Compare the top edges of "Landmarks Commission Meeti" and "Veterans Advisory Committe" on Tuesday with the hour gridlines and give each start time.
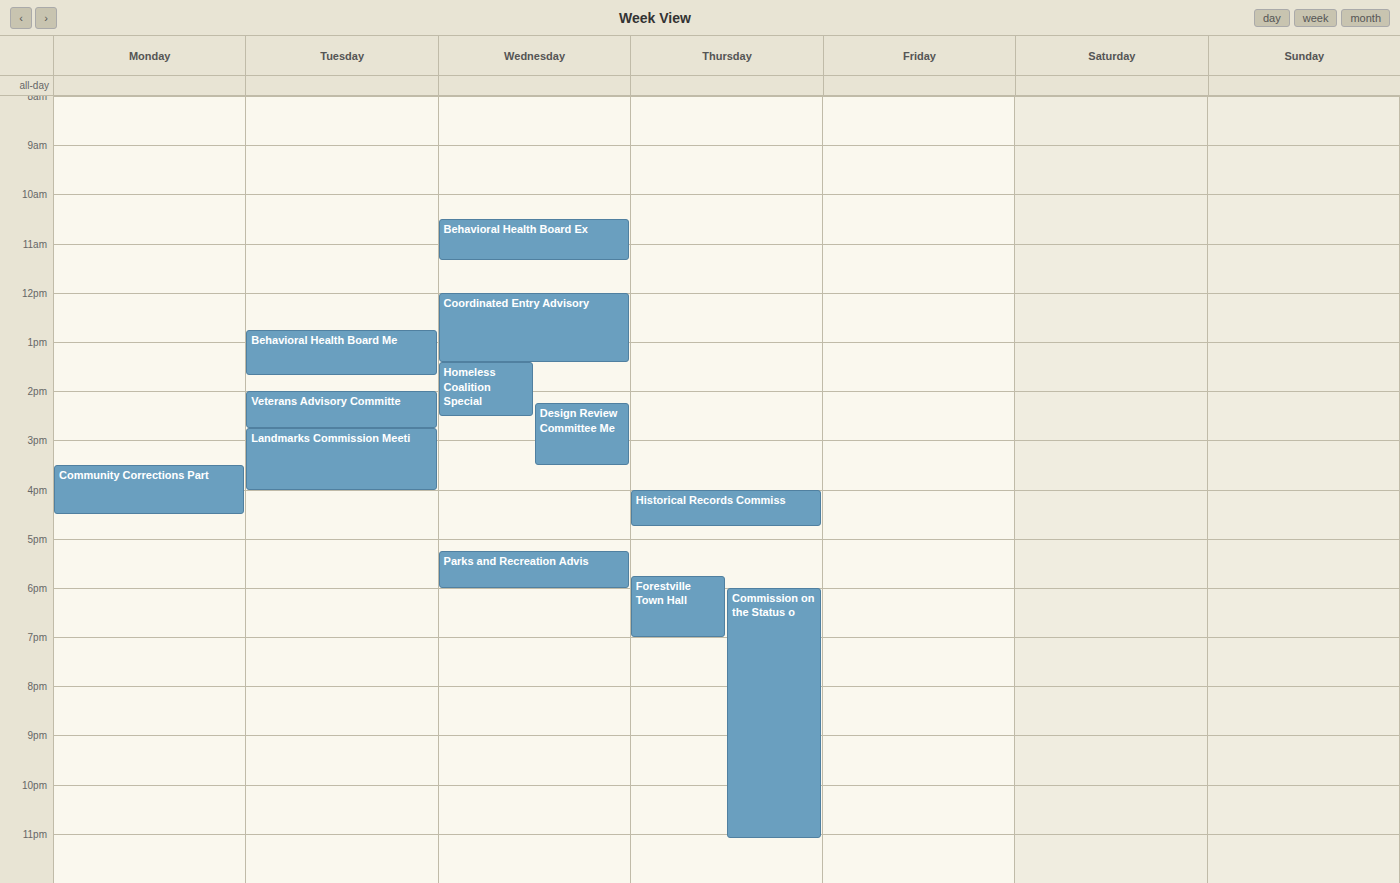
"Landmarks Commission Meeti": 14:45, neither: three quarters of the way from the 14:00 line to the 15:00 line. "Veterans Advisory Committe": 14:00, exactly on the 14:00 line.